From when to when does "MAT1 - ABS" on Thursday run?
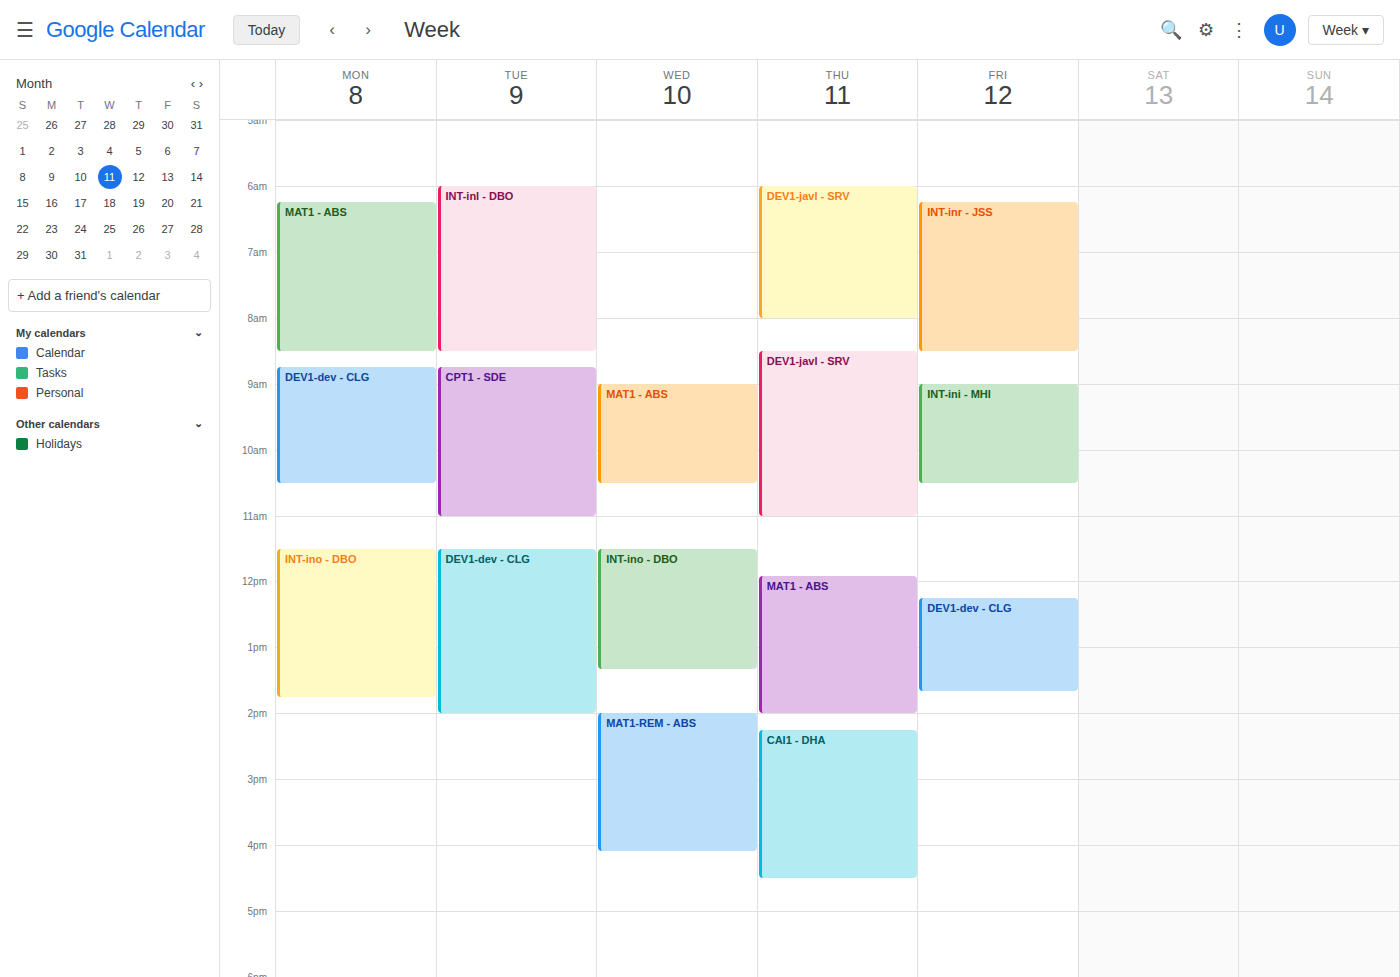
11:55 AM to 2:00 PM